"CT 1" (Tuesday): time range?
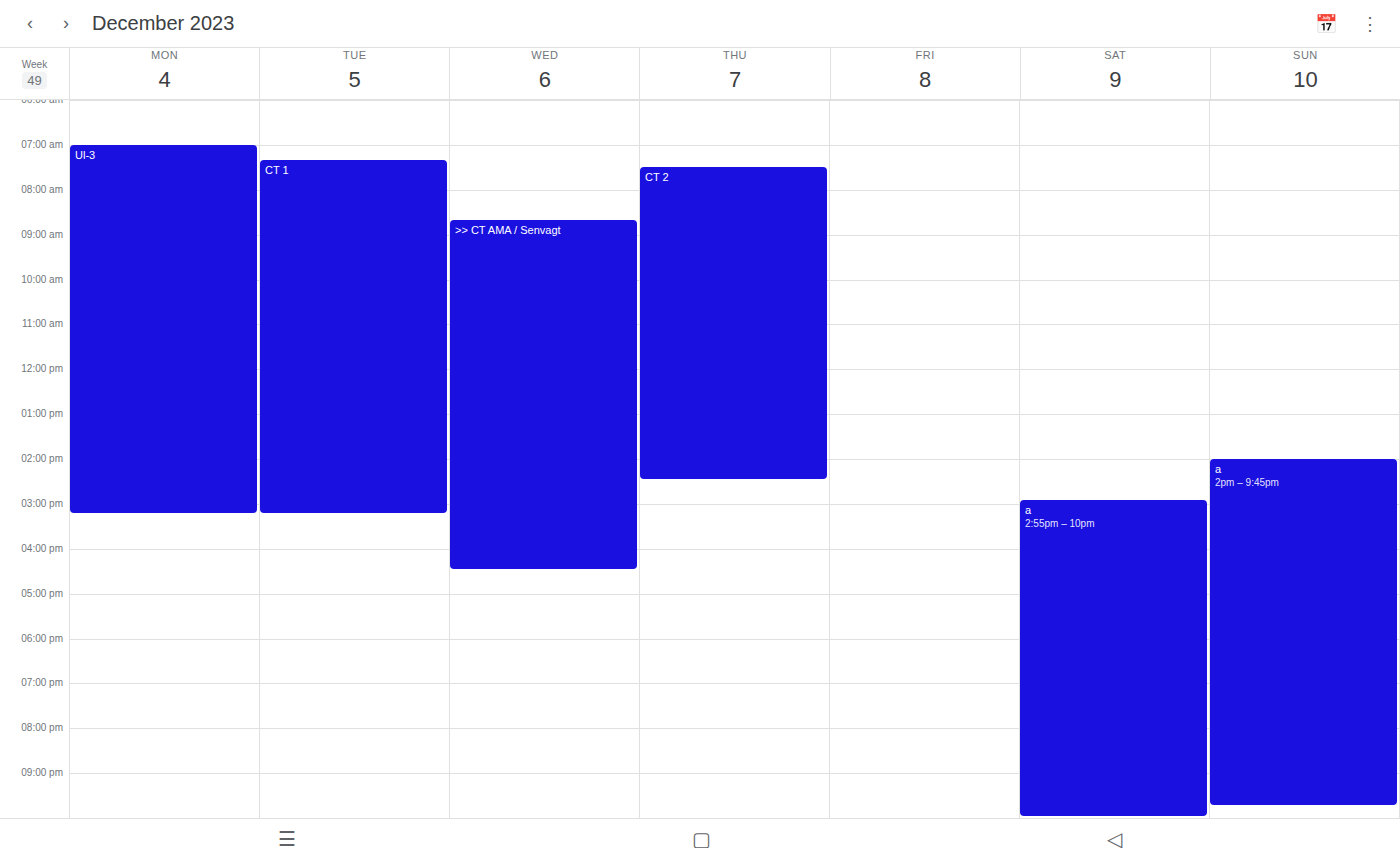
07:20 to 15:15